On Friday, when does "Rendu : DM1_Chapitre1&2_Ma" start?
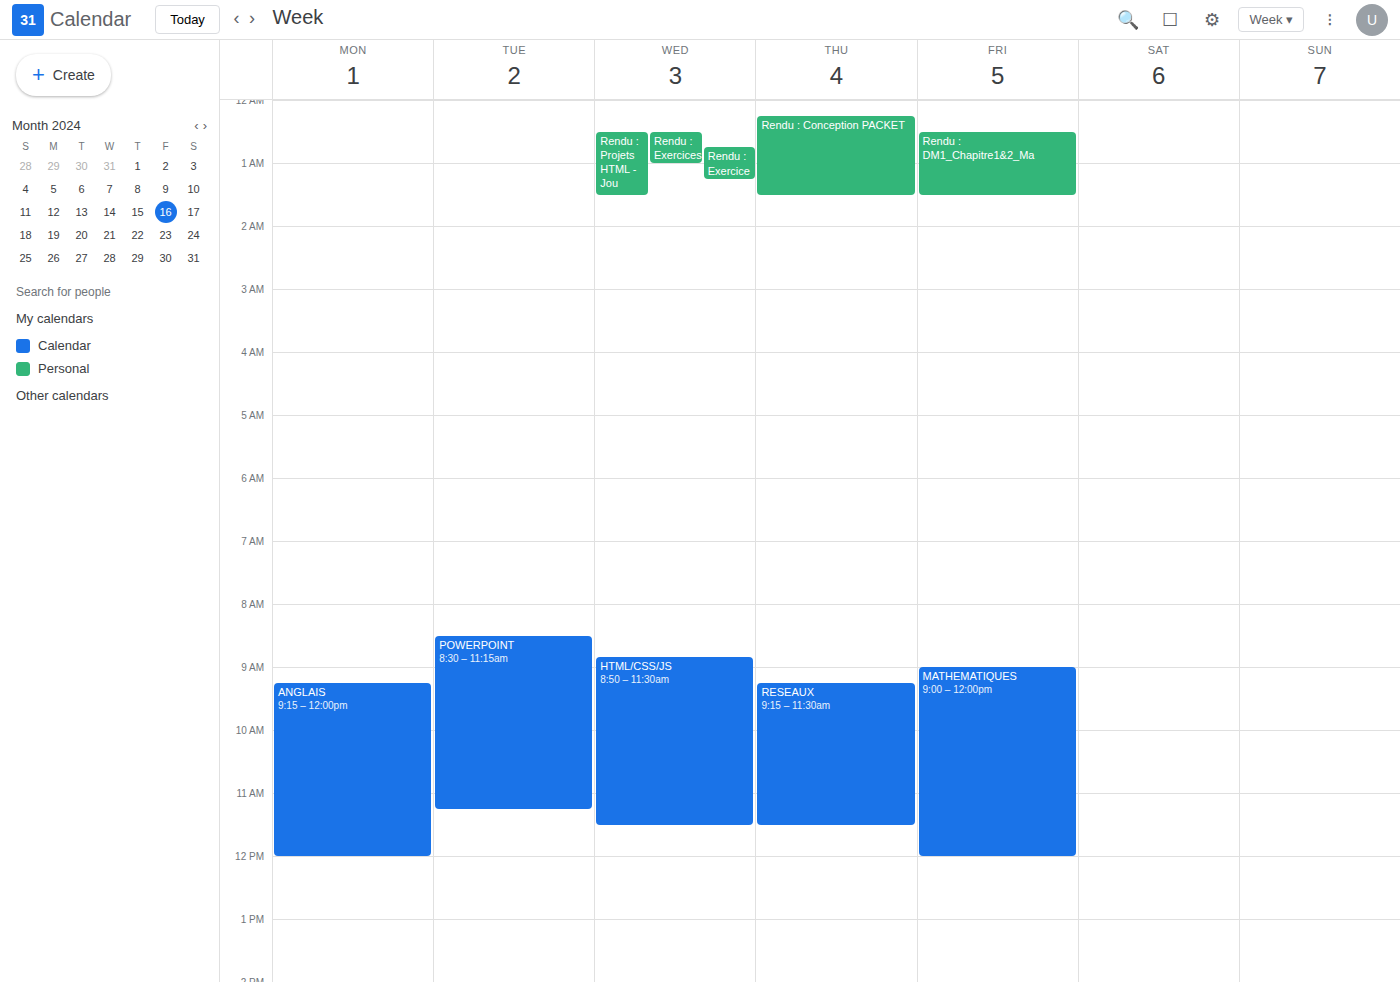
12:30 AM